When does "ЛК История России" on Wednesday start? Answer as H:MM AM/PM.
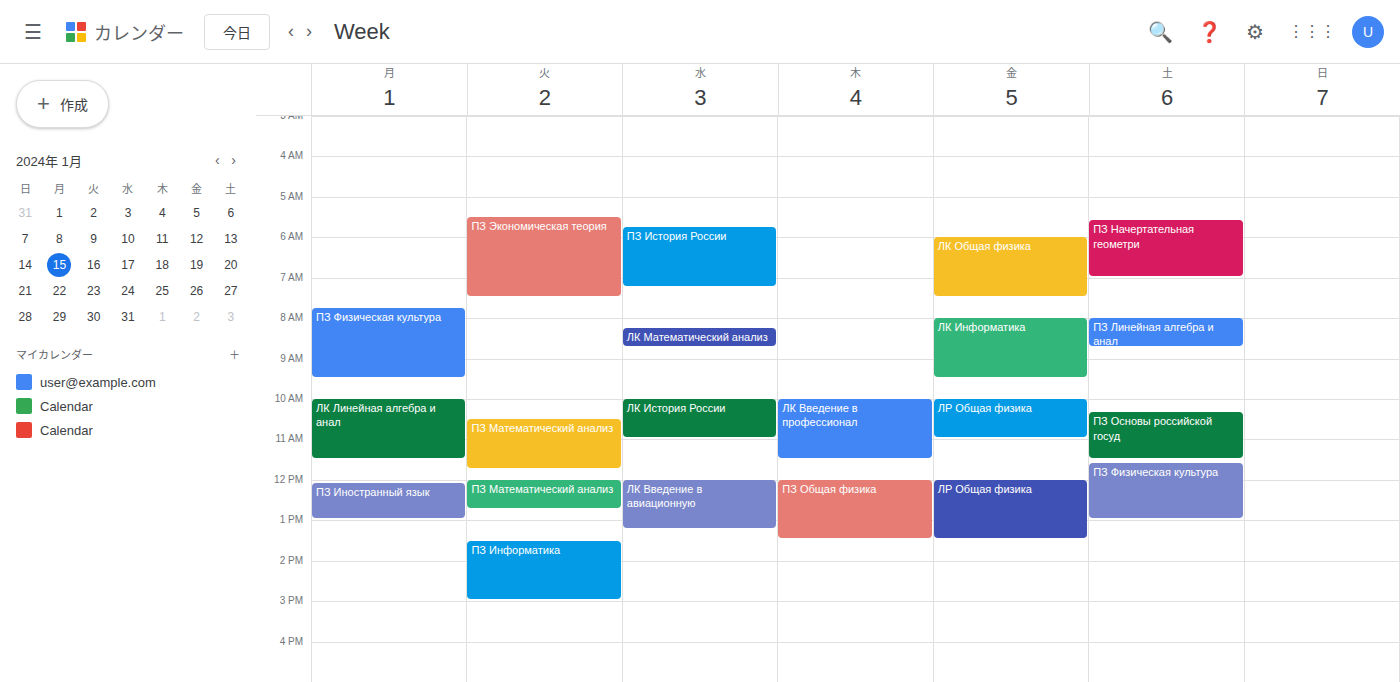
10:00 AM